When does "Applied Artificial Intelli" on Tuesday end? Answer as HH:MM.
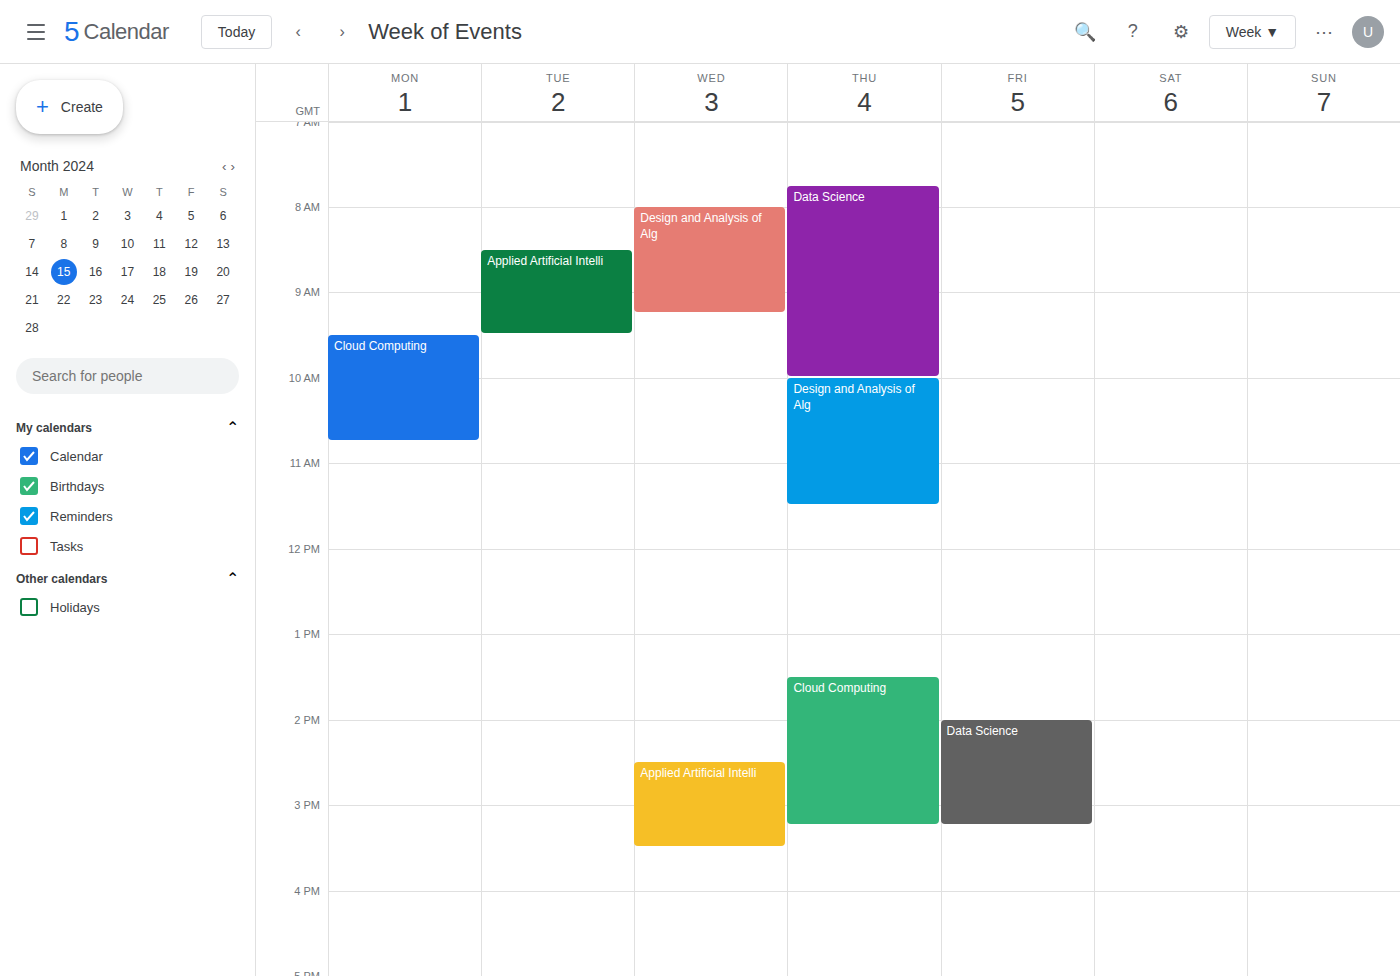
09:30